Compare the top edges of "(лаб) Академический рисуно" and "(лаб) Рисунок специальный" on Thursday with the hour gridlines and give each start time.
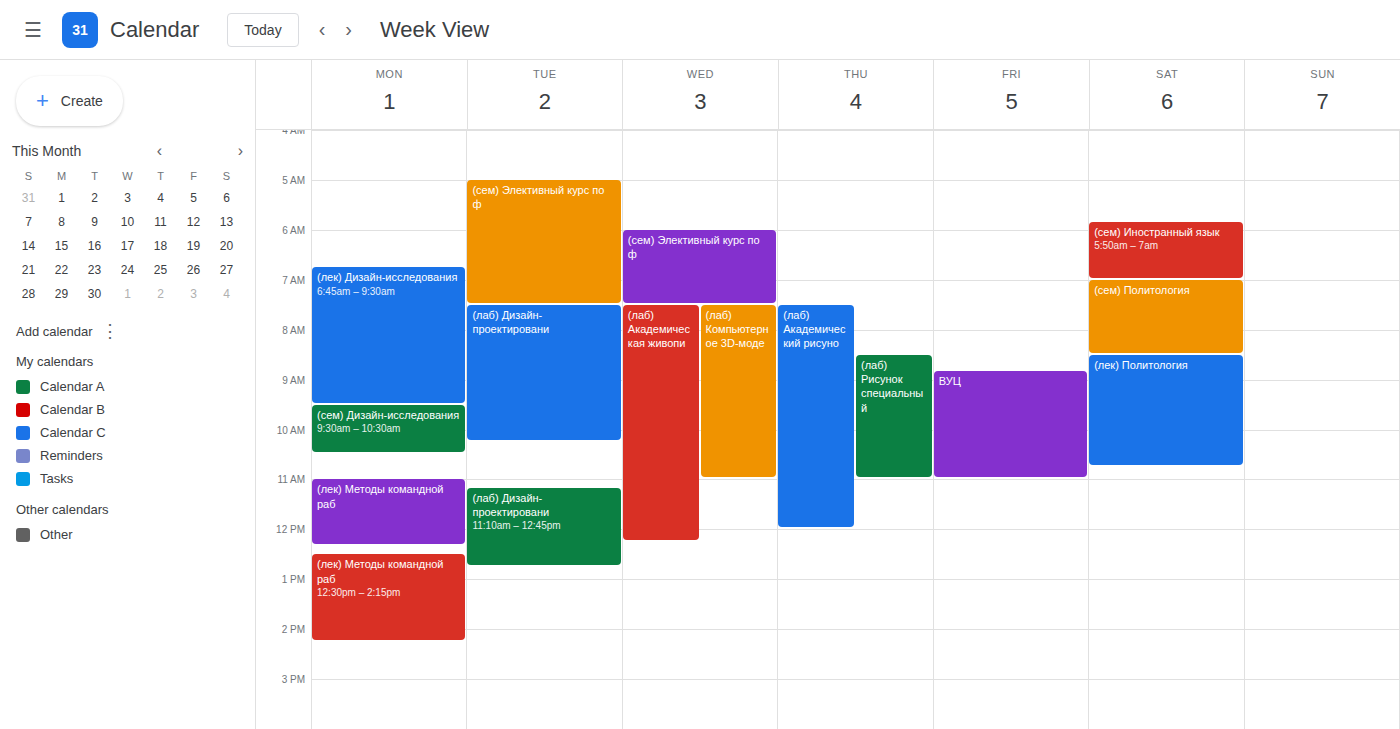
"(лаб) Академический рисуно": 7:30 AM, halfway between the 7 AM and 8 AM lines. "(лаб) Рисунок специальный": 8:30 AM, halfway between the 8 AM and 9 AM lines.